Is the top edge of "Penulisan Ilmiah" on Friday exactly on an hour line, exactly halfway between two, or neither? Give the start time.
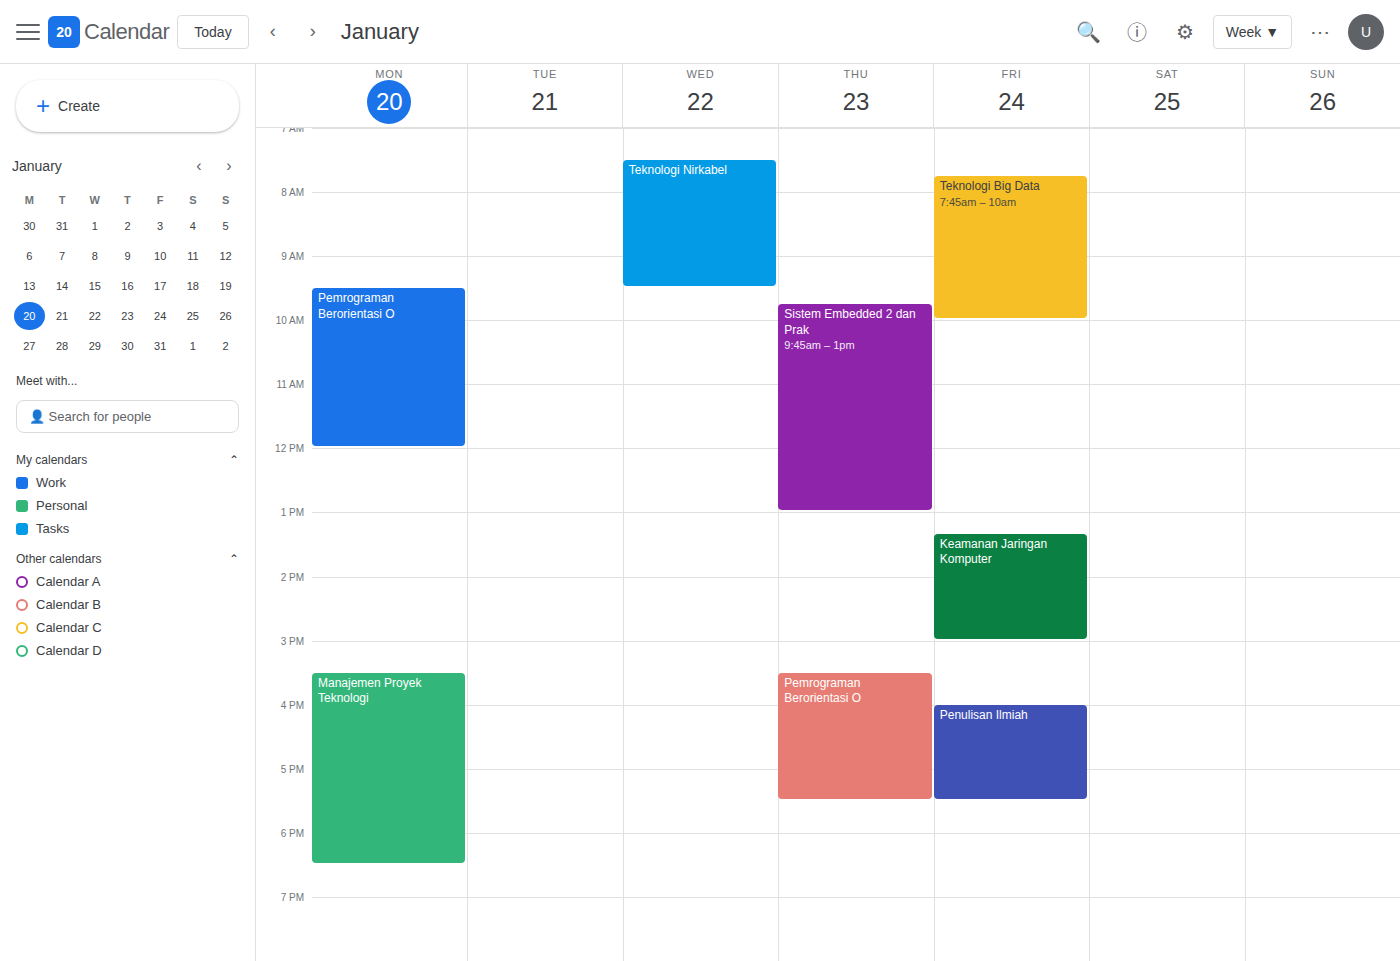
4:00 PM -- exactly on the 4 PM line.